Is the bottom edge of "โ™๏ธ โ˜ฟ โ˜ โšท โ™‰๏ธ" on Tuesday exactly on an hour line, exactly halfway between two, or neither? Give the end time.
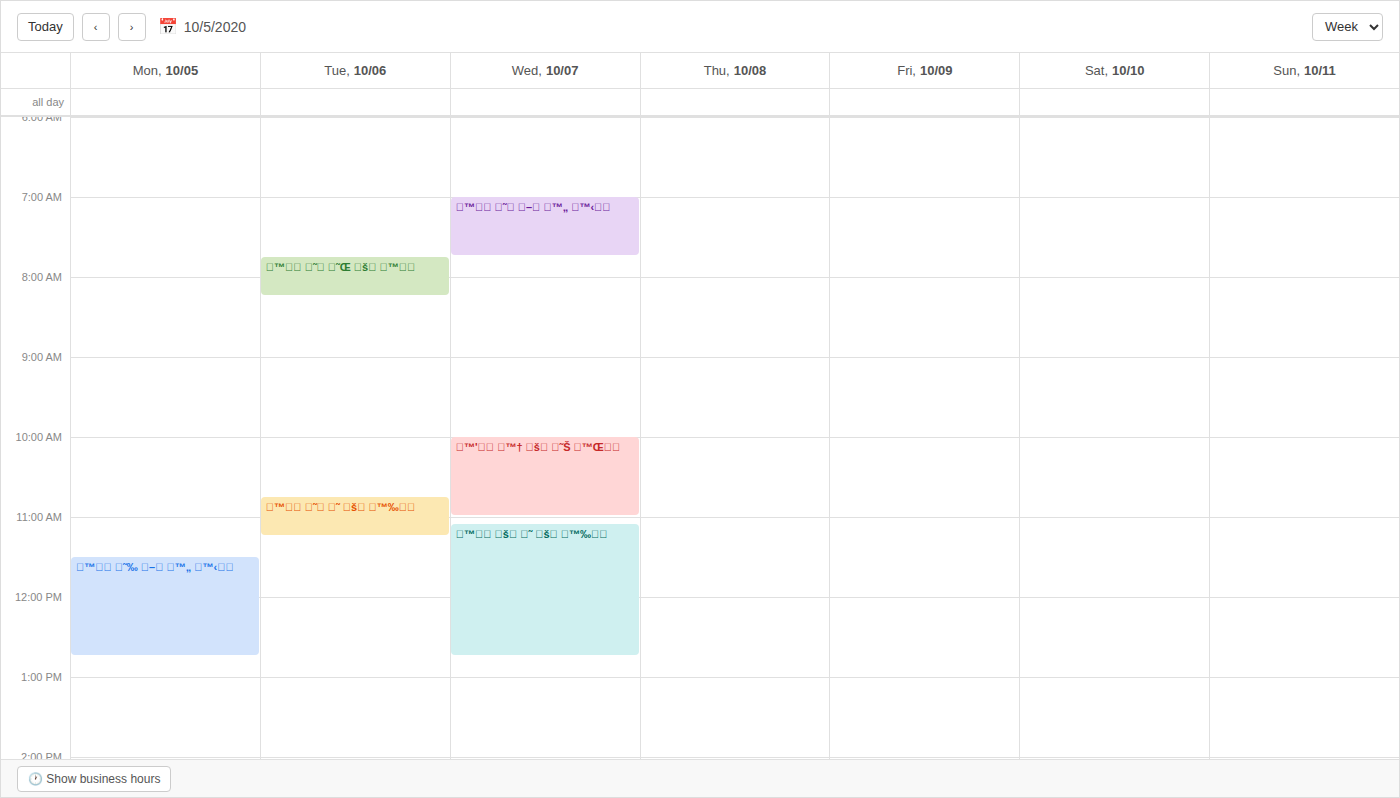
11:15 AM -- neither: a quarter of the way from the 11 AM line to the 12 PM line.